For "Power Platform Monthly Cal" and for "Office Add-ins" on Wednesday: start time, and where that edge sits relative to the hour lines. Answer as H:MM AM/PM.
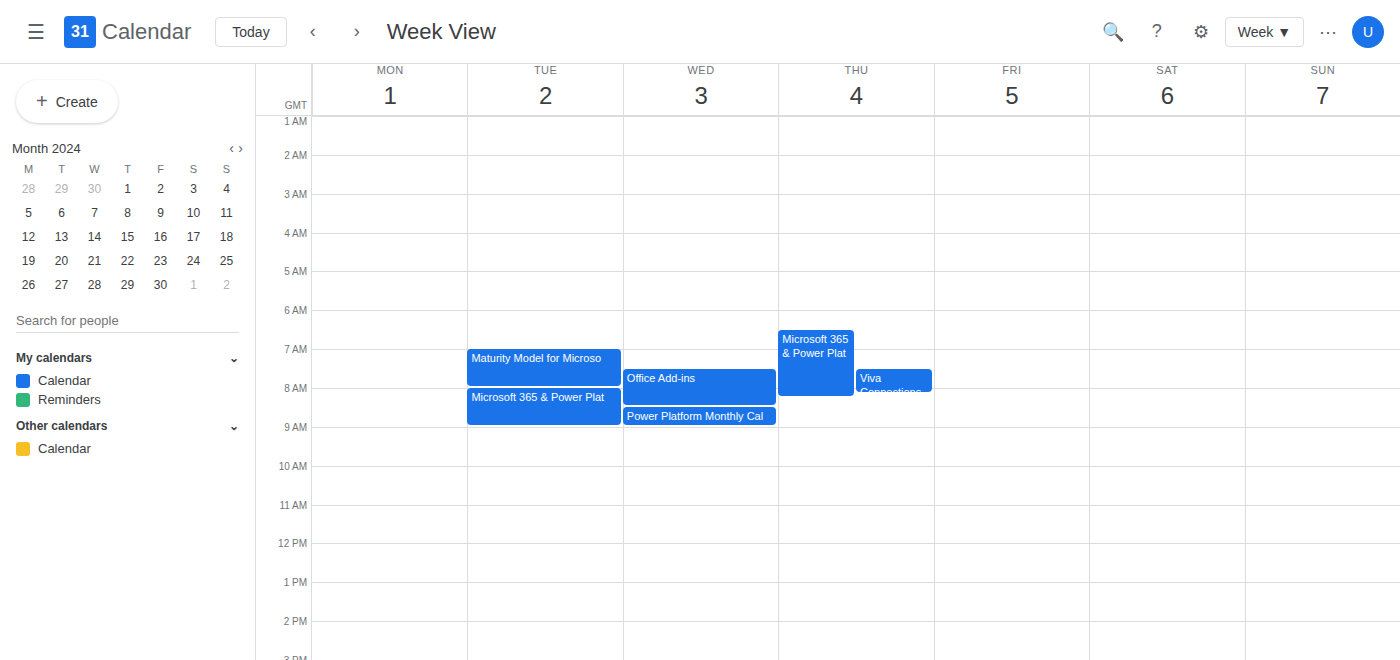
"Power Platform Monthly Cal": 8:30 AM, halfway between the 8 AM and 9 AM lines. "Office Add-ins": 7:30 AM, halfway between the 7 AM and 8 AM lines.